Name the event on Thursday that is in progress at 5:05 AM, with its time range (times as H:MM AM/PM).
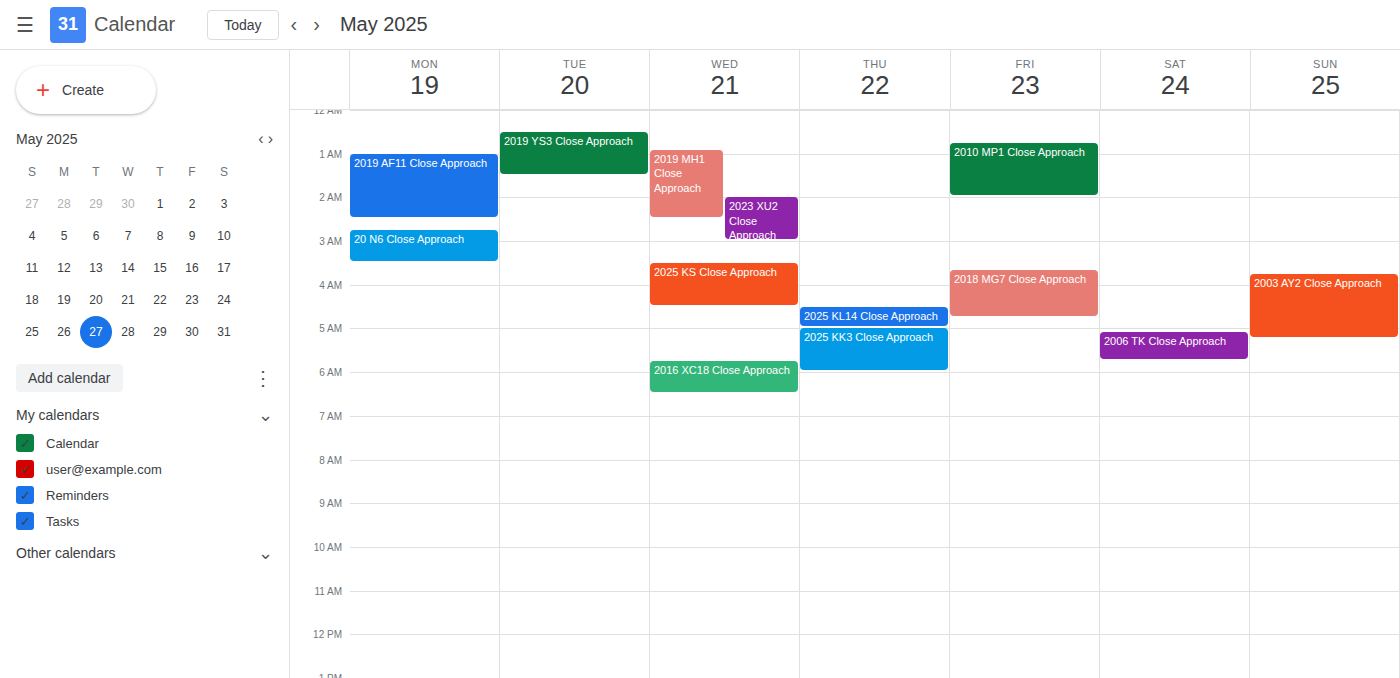
"2025 KK3 Close Approach", 5:00 AM to 6:00 AM